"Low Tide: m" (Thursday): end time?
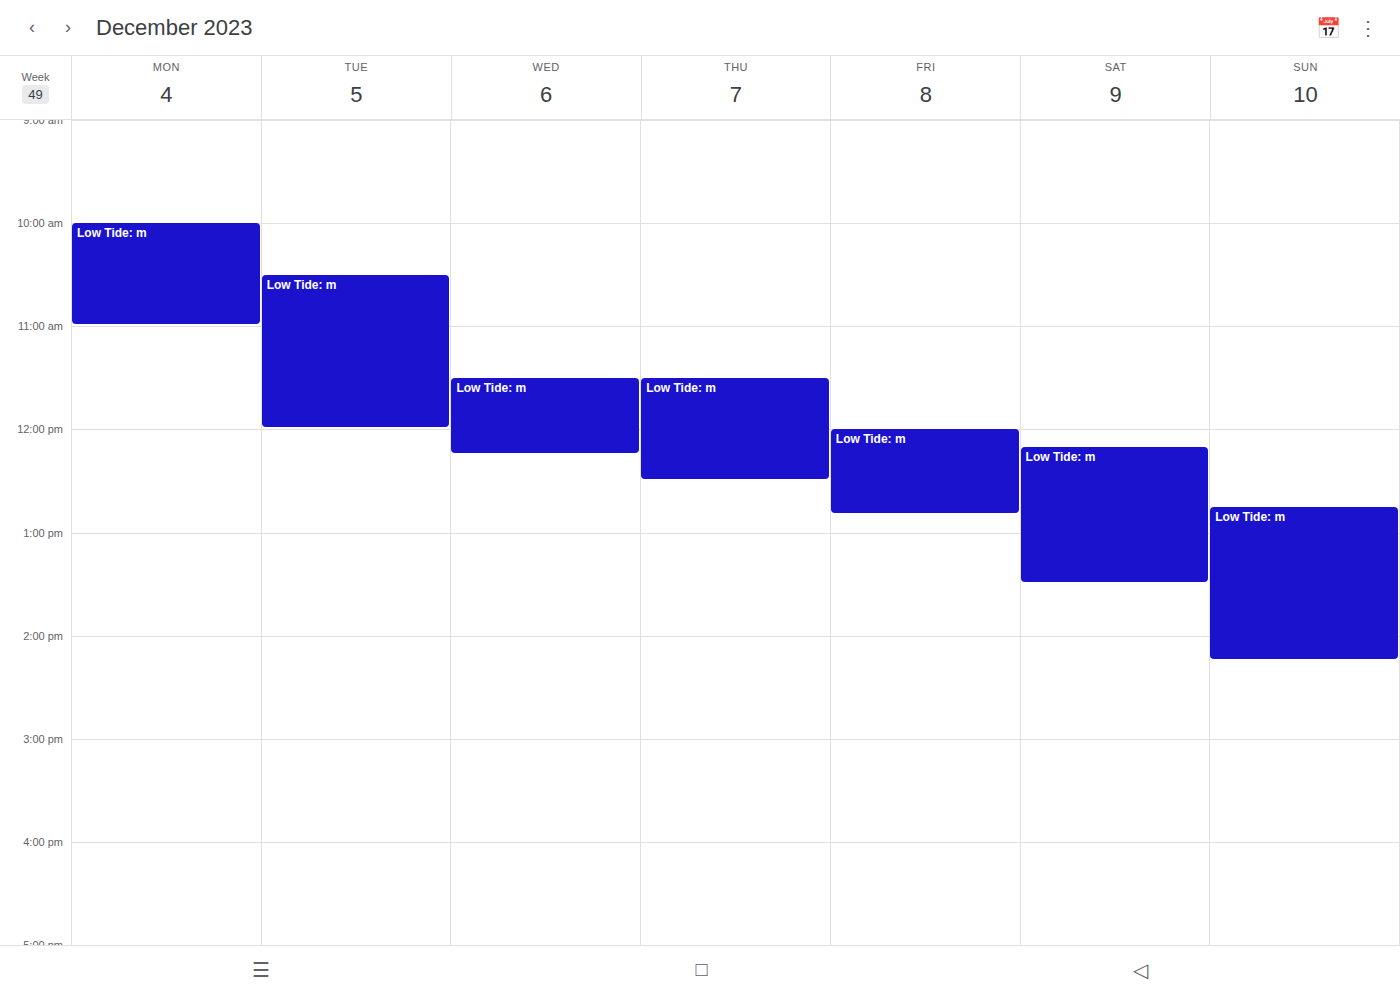
12:30